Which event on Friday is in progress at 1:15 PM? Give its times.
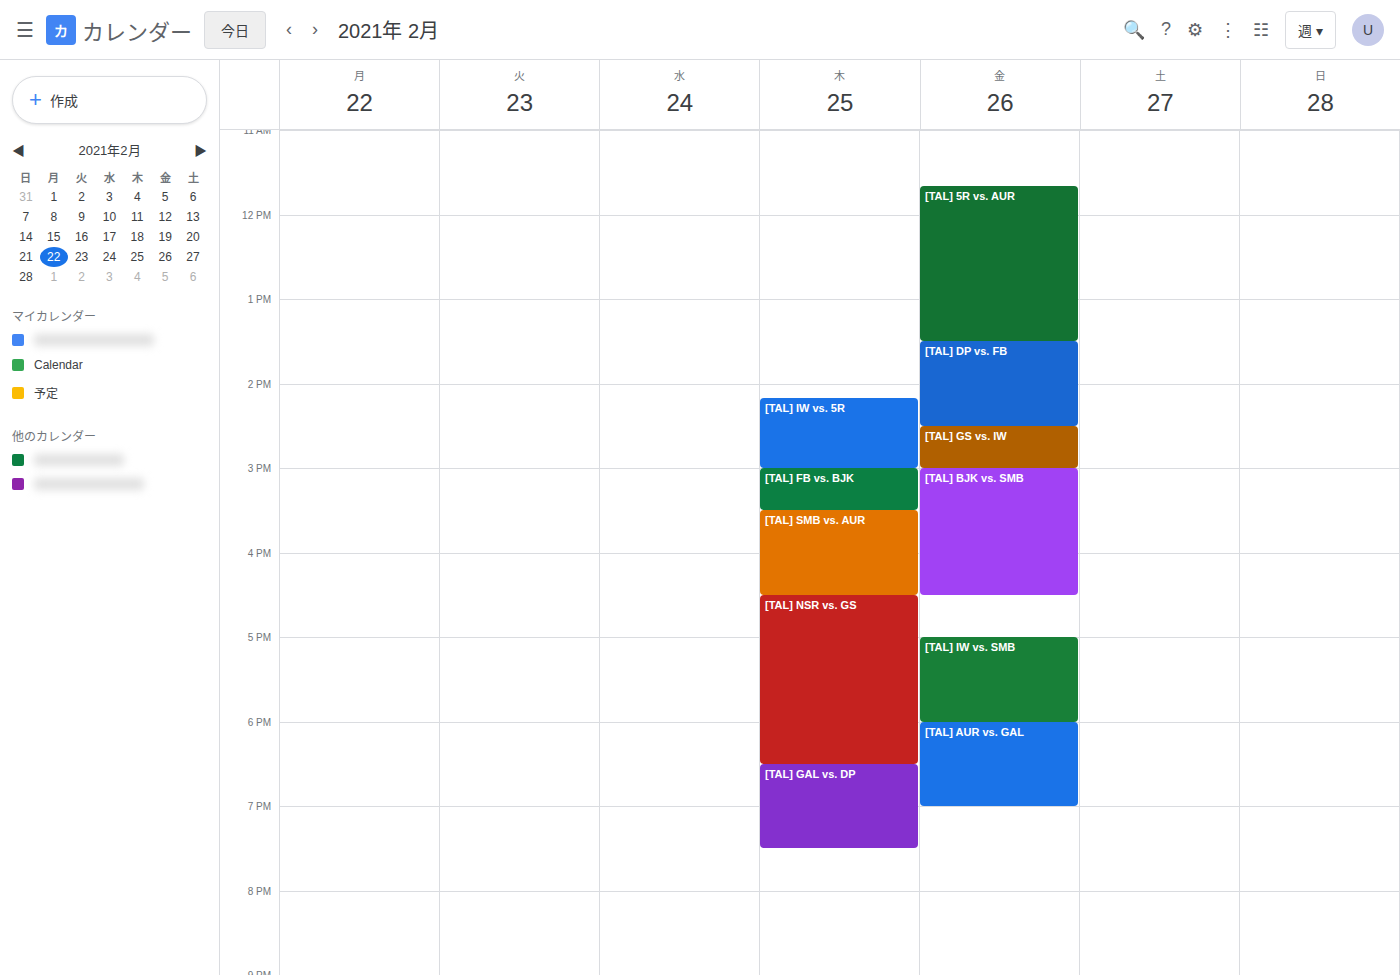
"[TAL] 5R vs. AUR", 11:40 AM to 1:30 PM